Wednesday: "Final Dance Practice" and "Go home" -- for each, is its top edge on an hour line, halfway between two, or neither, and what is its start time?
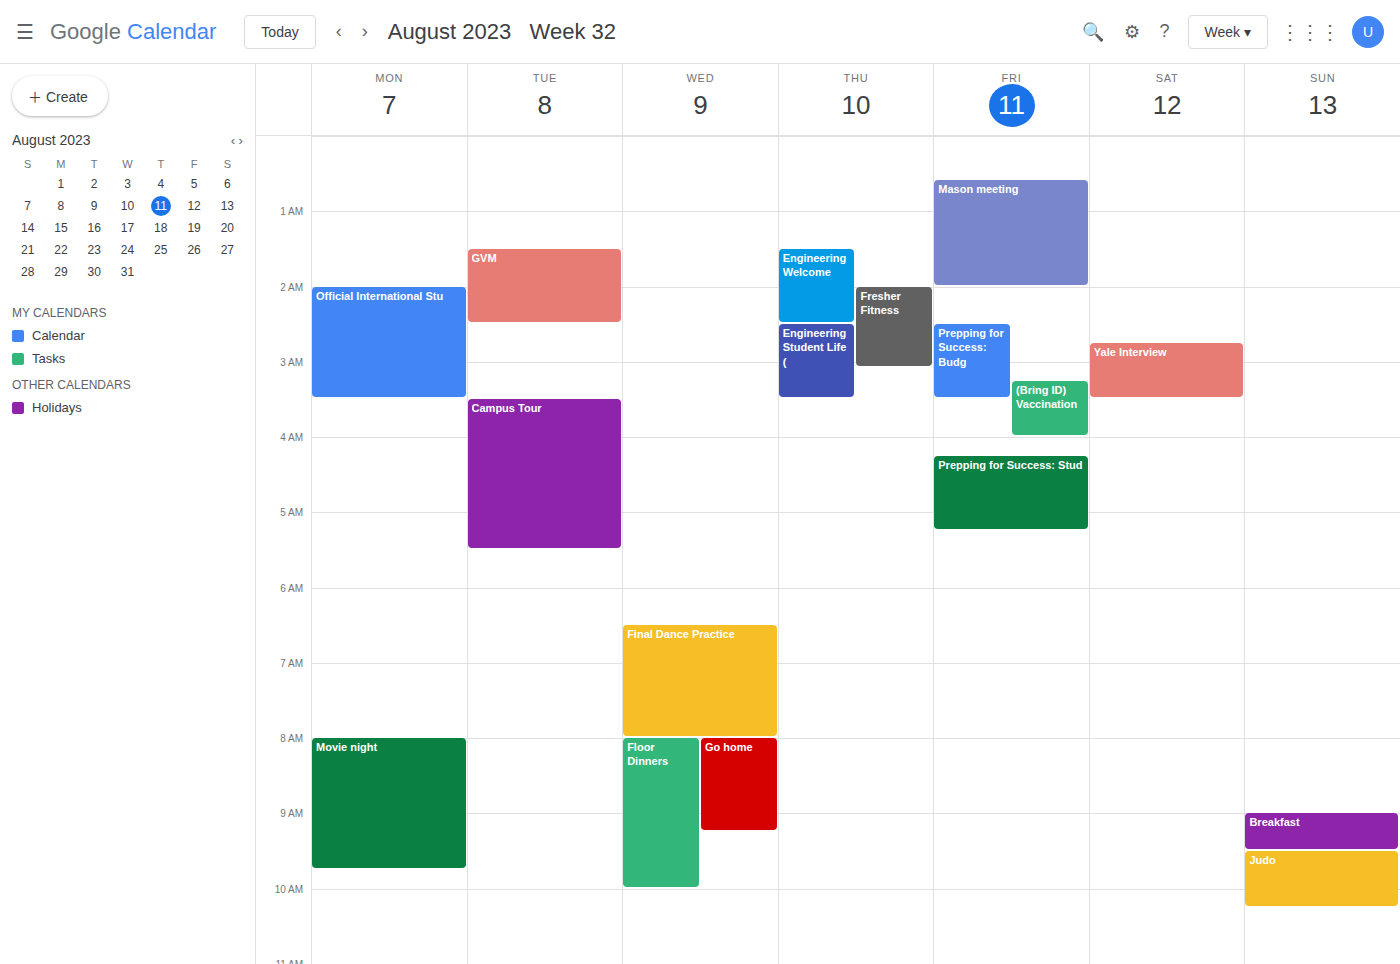
"Final Dance Practice": 6:30 AM, halfway between the 6 AM and 7 AM lines. "Go home": 8:00 AM, exactly on the 8 AM line.